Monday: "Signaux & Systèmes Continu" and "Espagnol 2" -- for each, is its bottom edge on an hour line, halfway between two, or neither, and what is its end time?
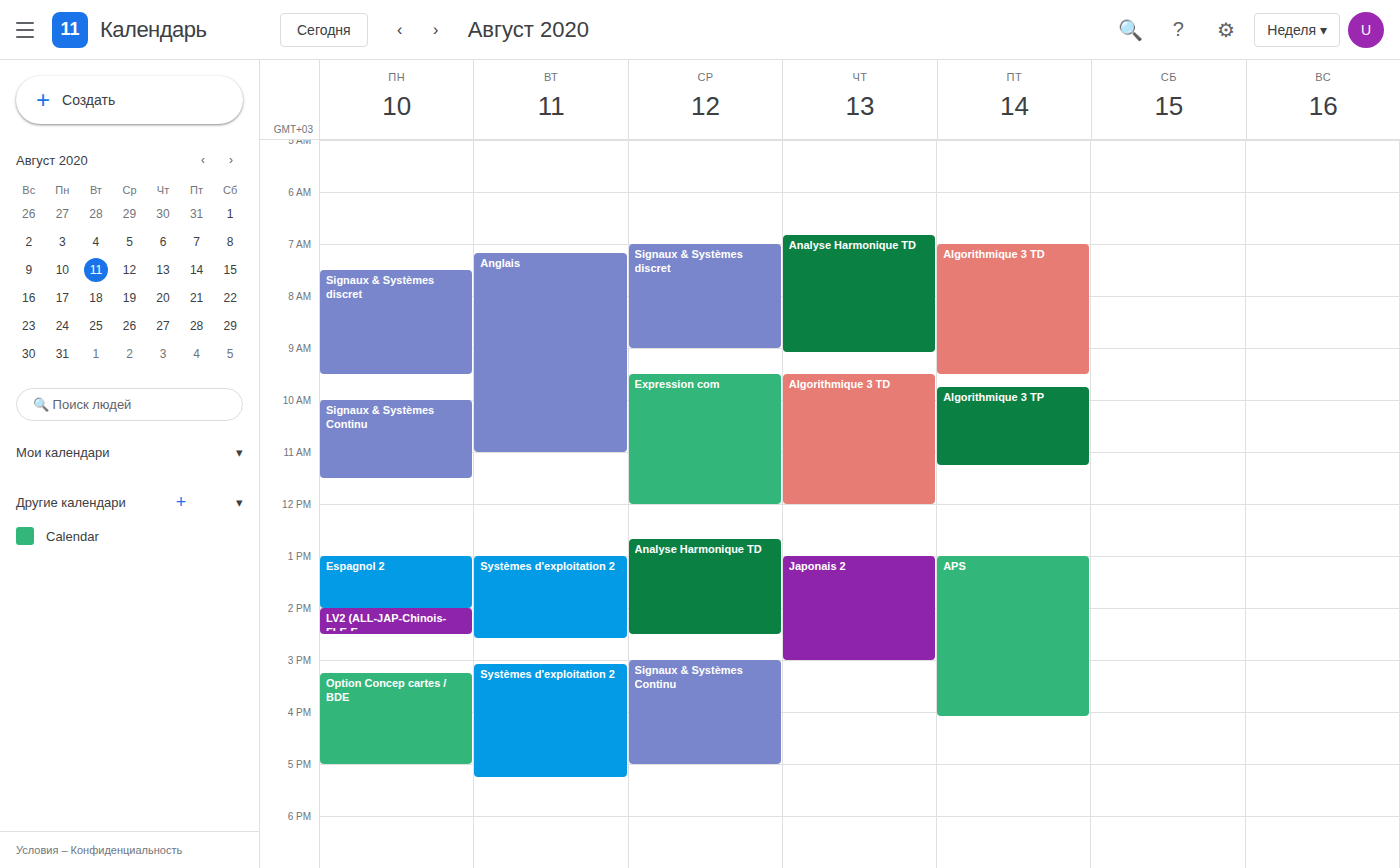
"Signaux & Systèmes Continu": 11:30 AM, halfway between the 11 AM and 12 PM lines. "Espagnol 2": 2:00 PM, exactly on the 2 PM line.